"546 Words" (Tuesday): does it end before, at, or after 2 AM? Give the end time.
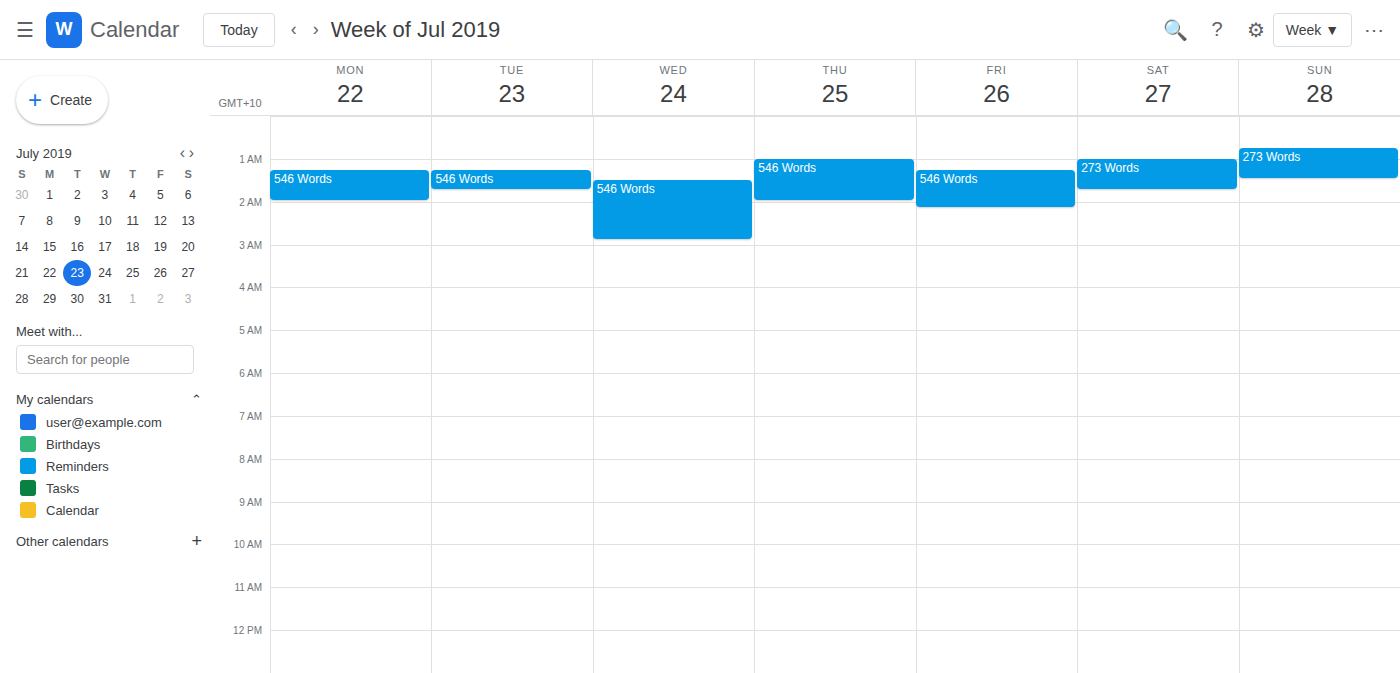
1:45 AM -- before 2 AM, 15 minutes above the 2 AM line.